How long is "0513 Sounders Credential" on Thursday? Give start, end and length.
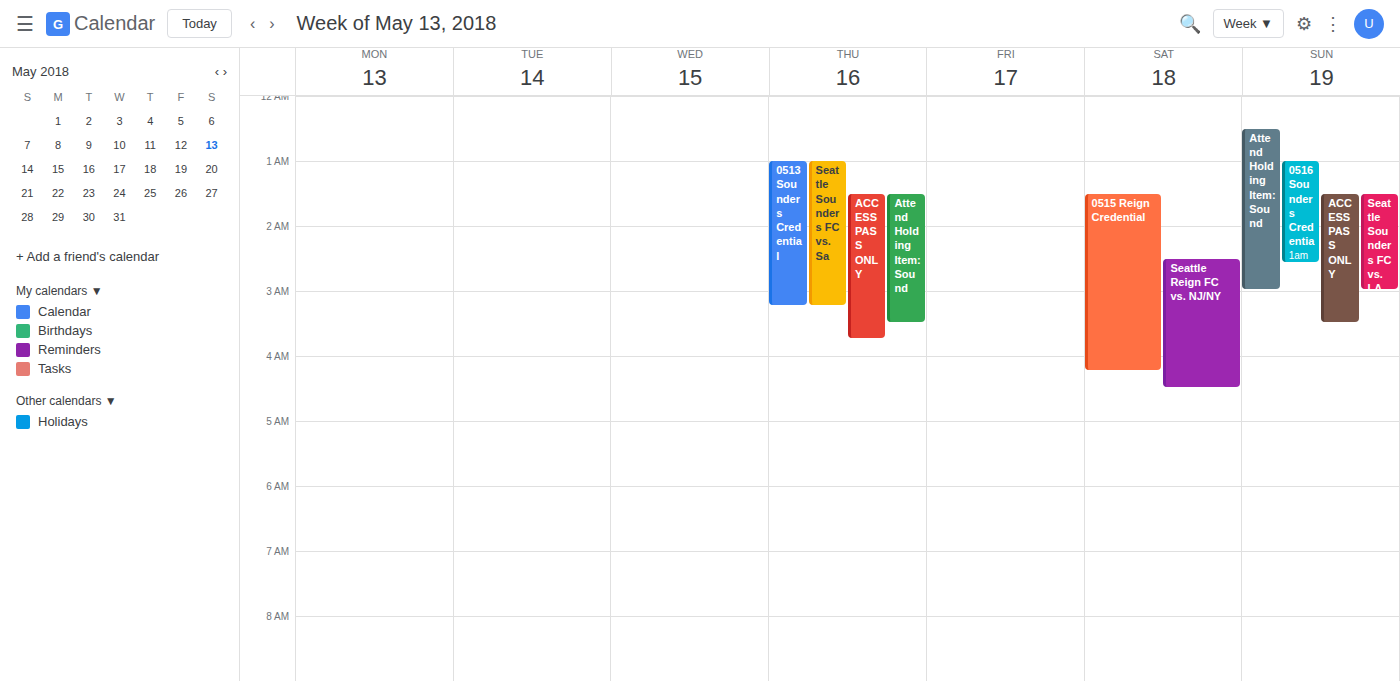
1:00 AM to 3:15 AM, 2 hours 15 minutes